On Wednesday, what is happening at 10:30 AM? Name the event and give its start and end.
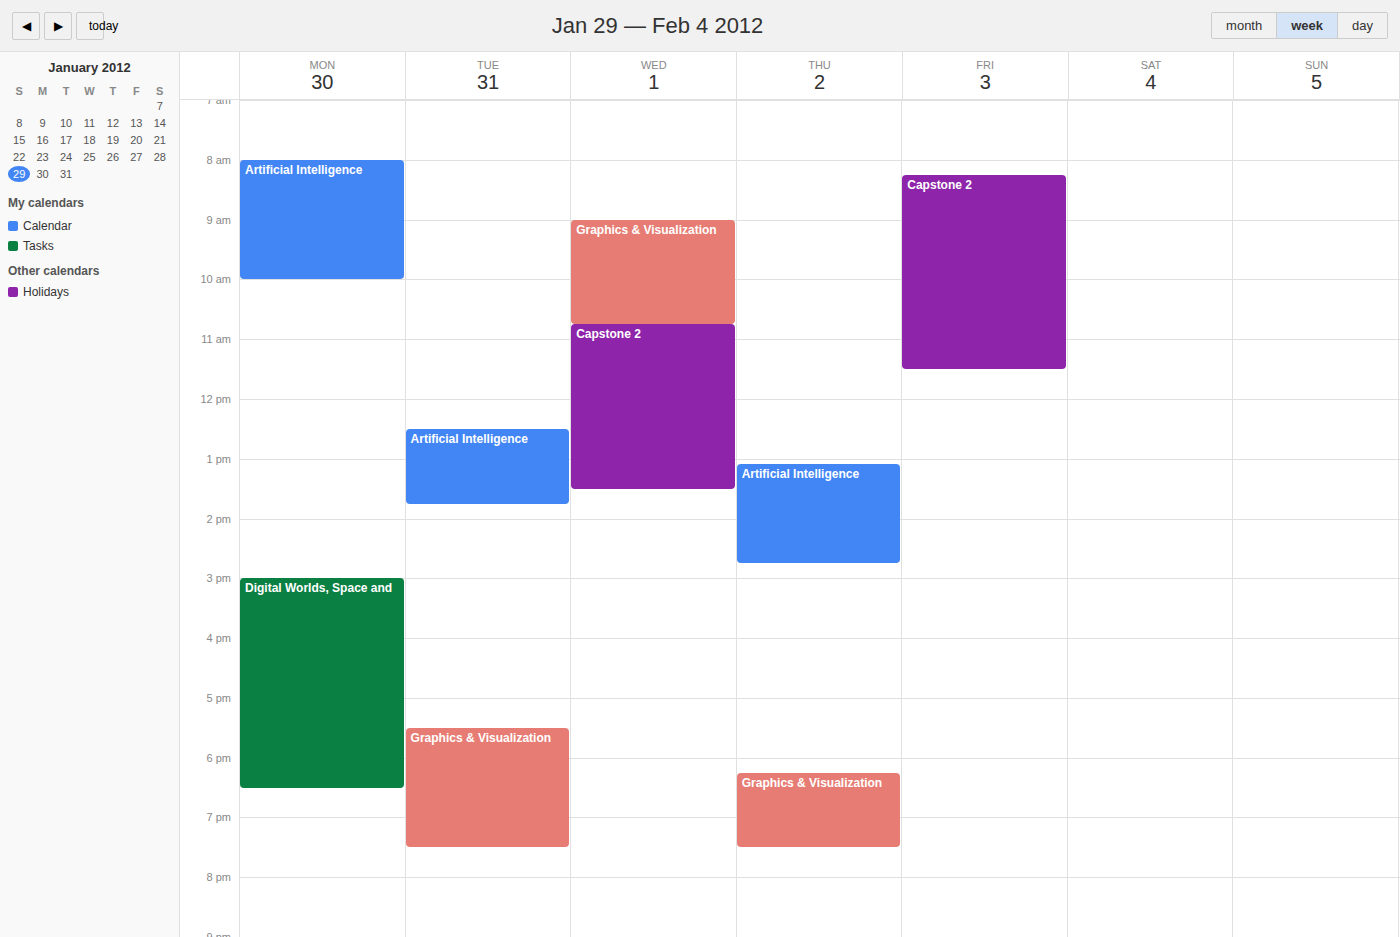
"Graphics & Visualization", 9:00 AM to 10:45 AM